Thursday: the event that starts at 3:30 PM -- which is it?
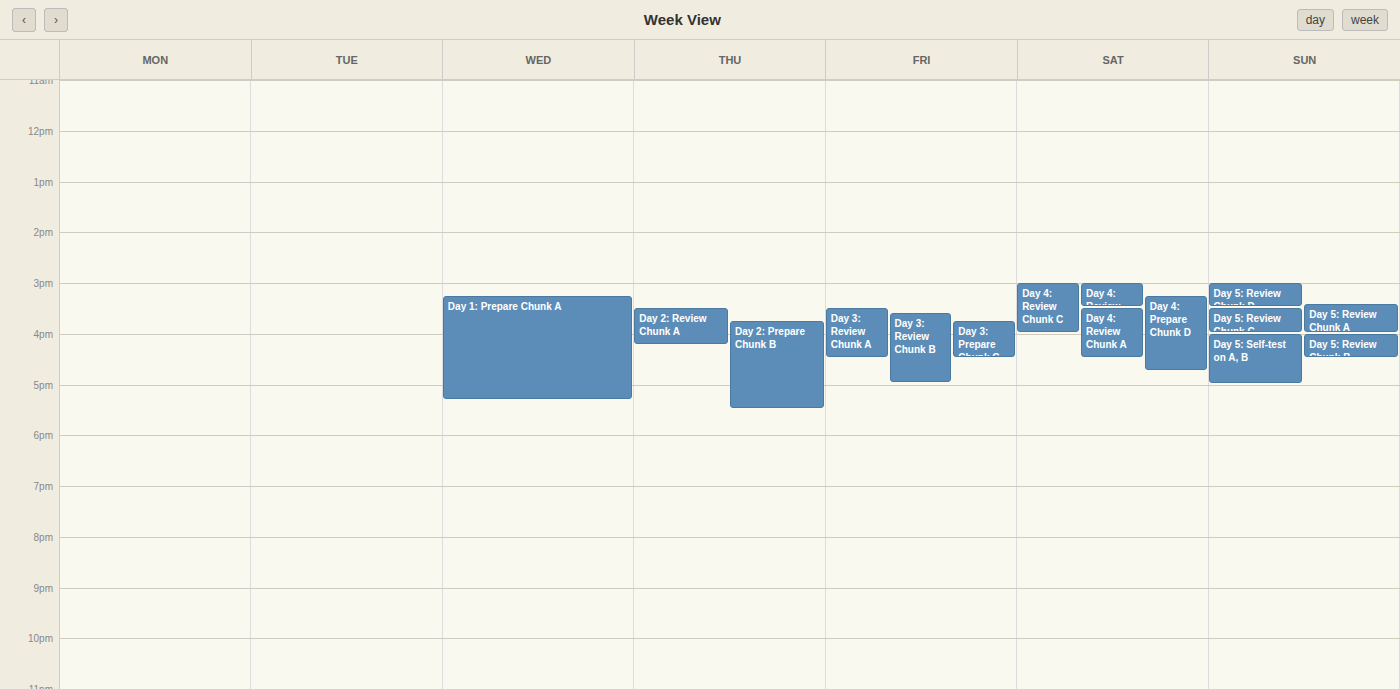
"Day 2: Review Chunk A"